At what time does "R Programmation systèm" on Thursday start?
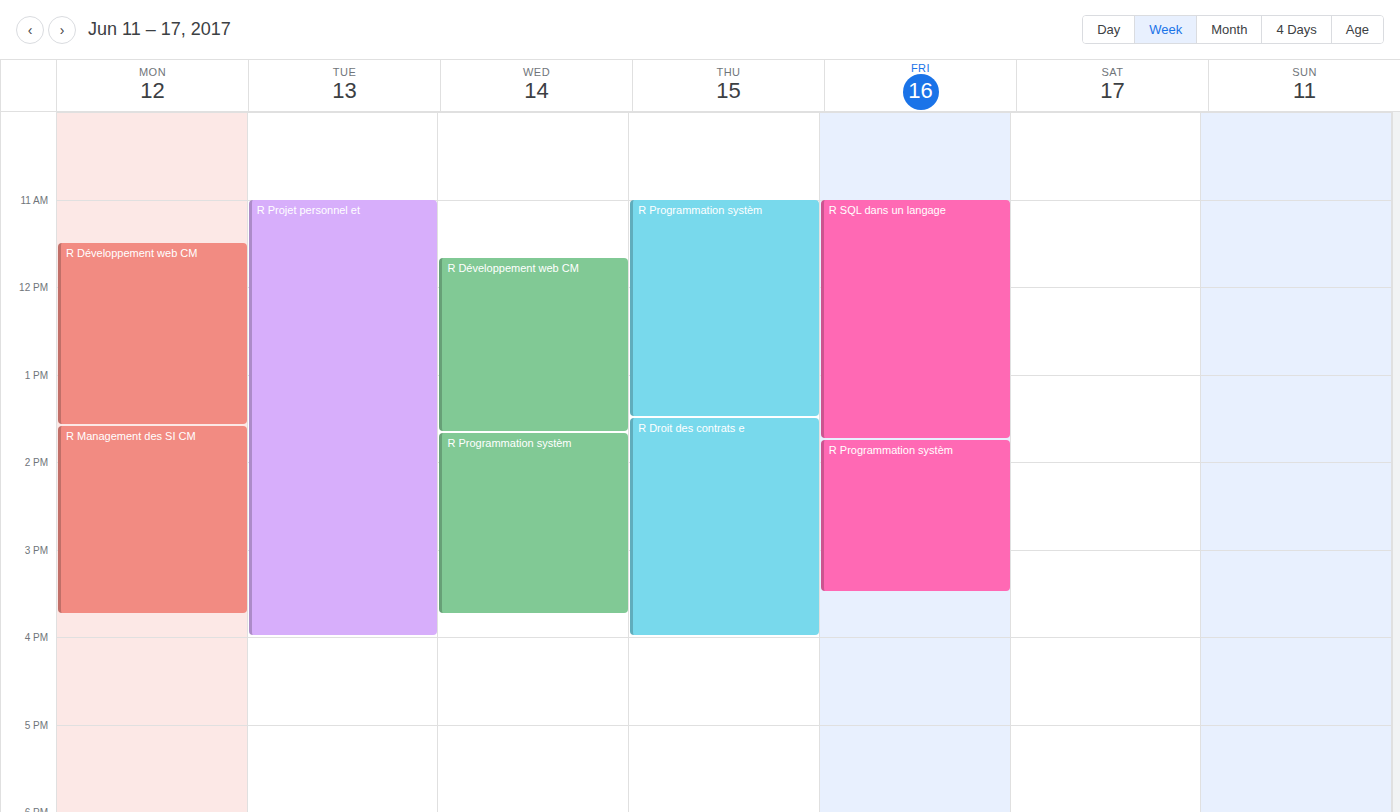
11:00 AM